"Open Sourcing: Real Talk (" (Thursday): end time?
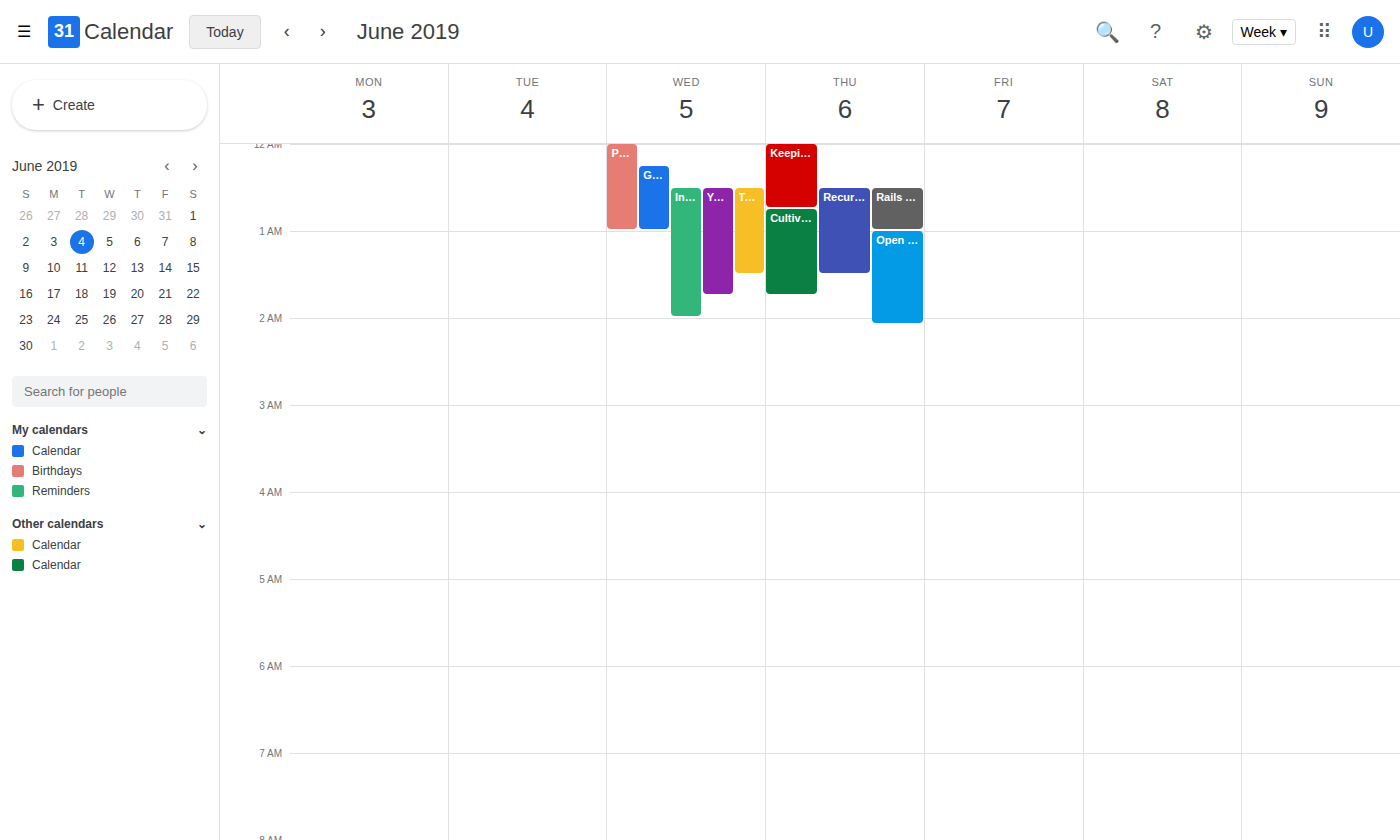
02:05